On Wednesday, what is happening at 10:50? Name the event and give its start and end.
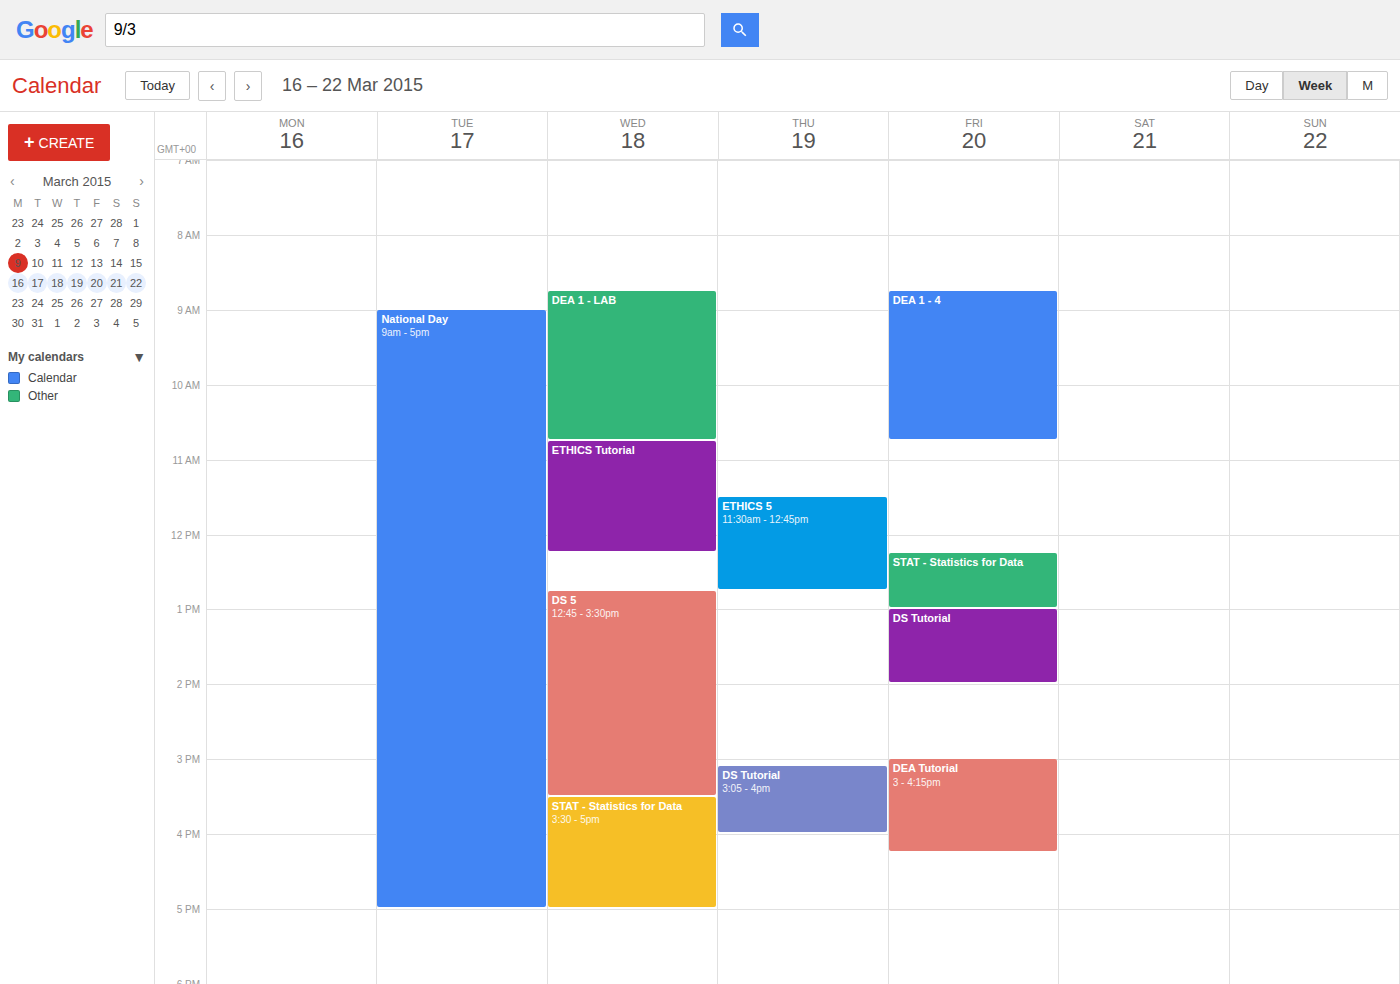
"ETHICS Tutorial", 10:45 to 12:15